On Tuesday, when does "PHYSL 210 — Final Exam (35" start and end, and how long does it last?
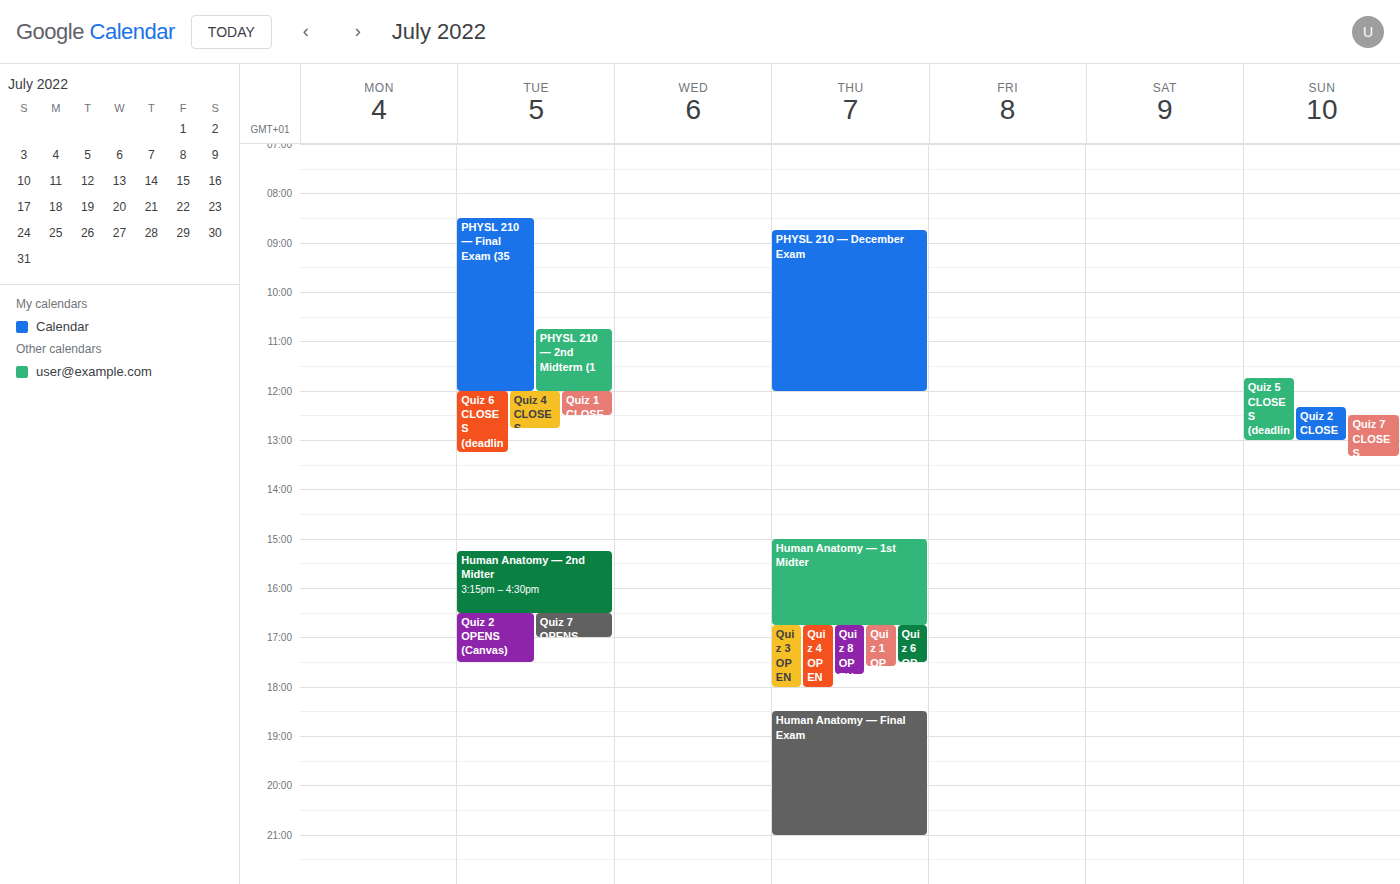
8:30 AM to 12:00 PM, 3 hours 30 minutes